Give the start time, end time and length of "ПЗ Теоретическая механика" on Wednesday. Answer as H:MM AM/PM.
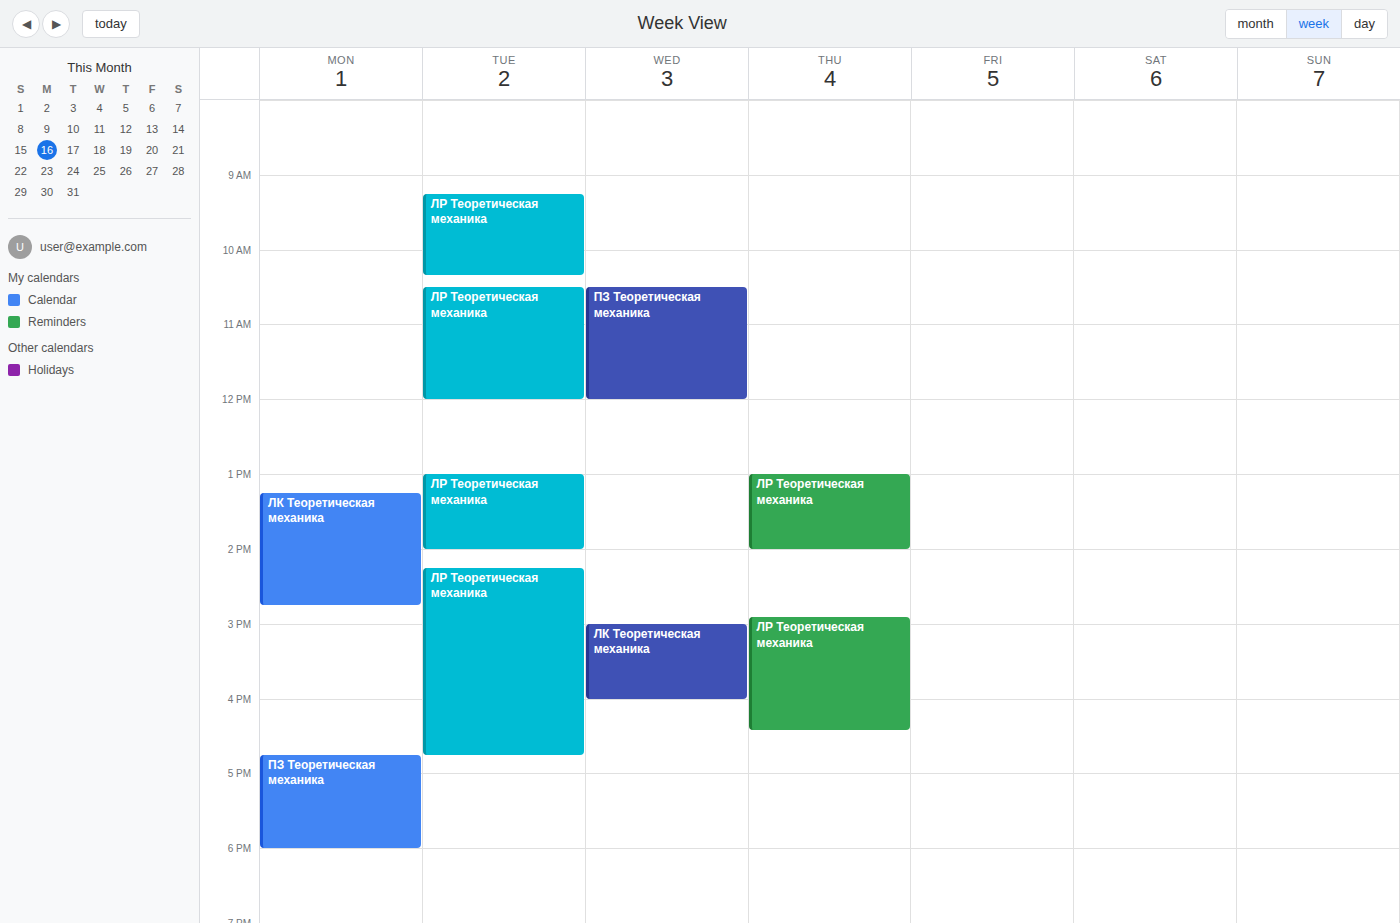
10:30 AM to 12:00 PM, 1 hour 30 minutes